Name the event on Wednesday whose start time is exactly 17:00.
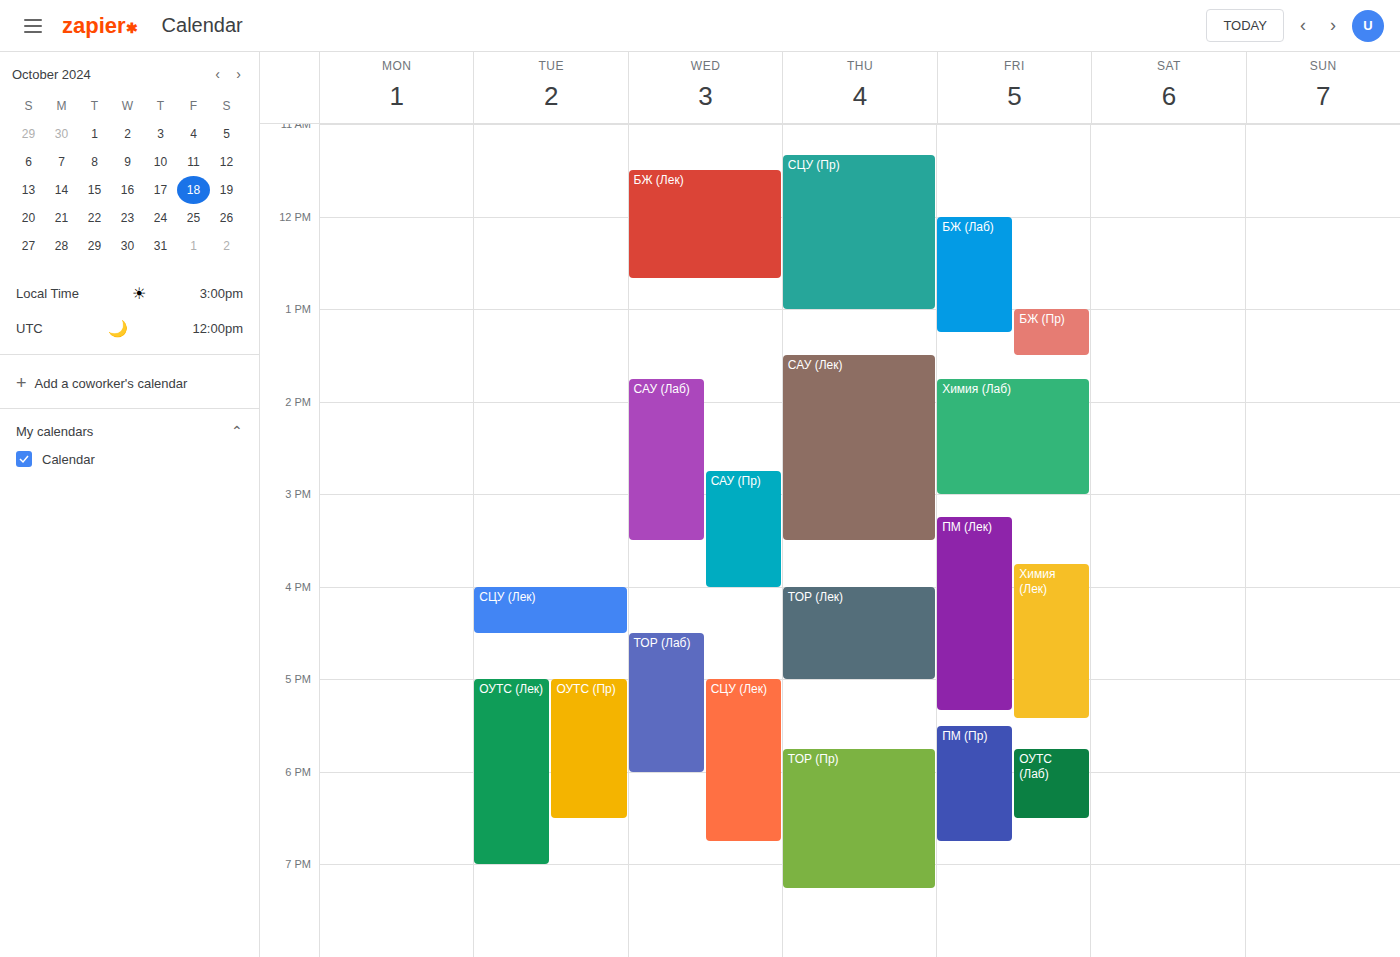
"СЦУ (Лек)"